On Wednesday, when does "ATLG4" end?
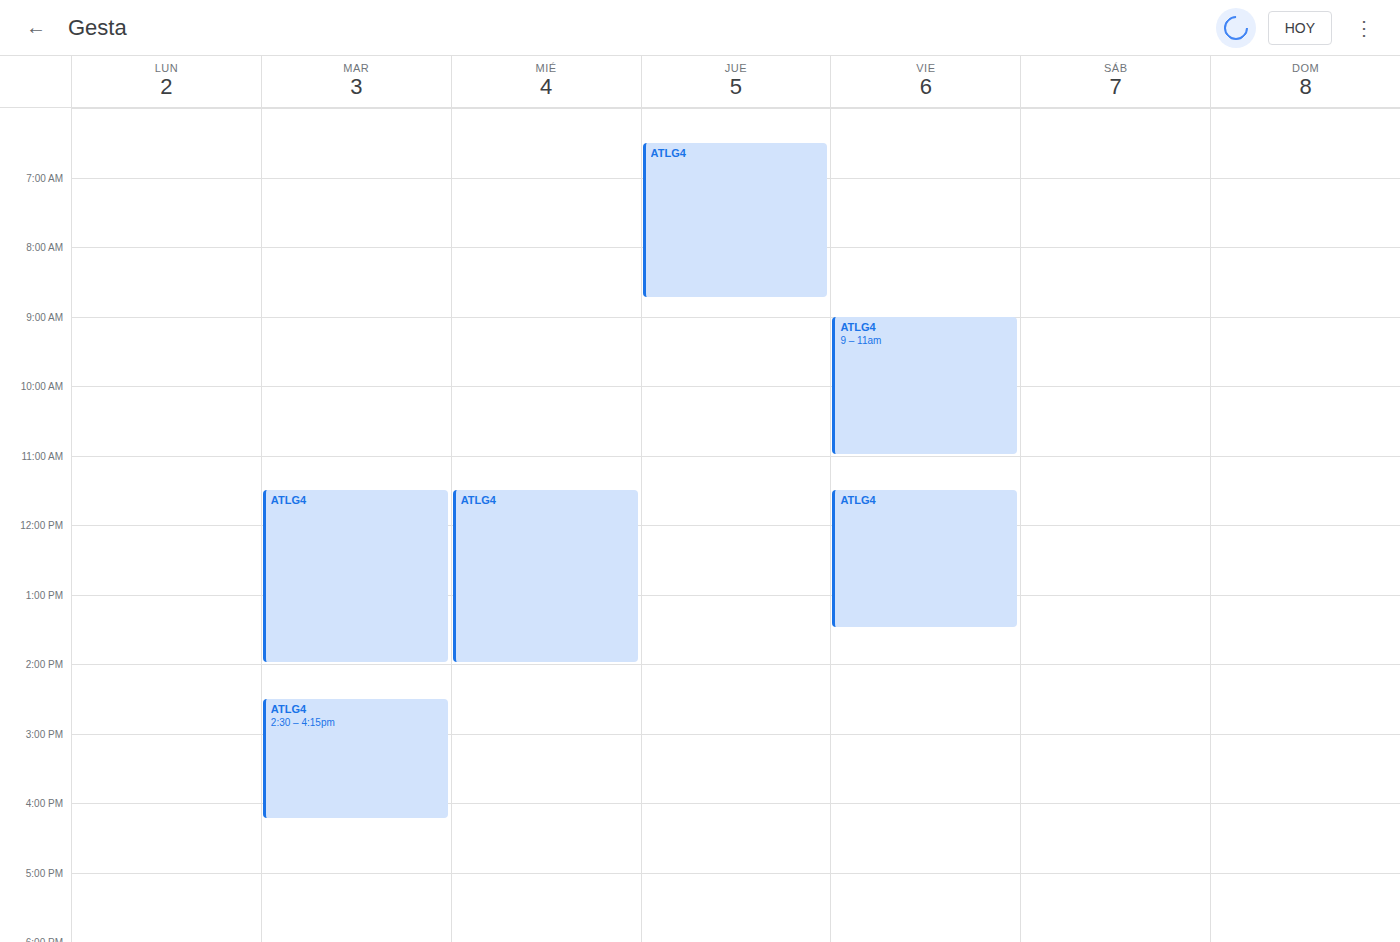
2:00 PM